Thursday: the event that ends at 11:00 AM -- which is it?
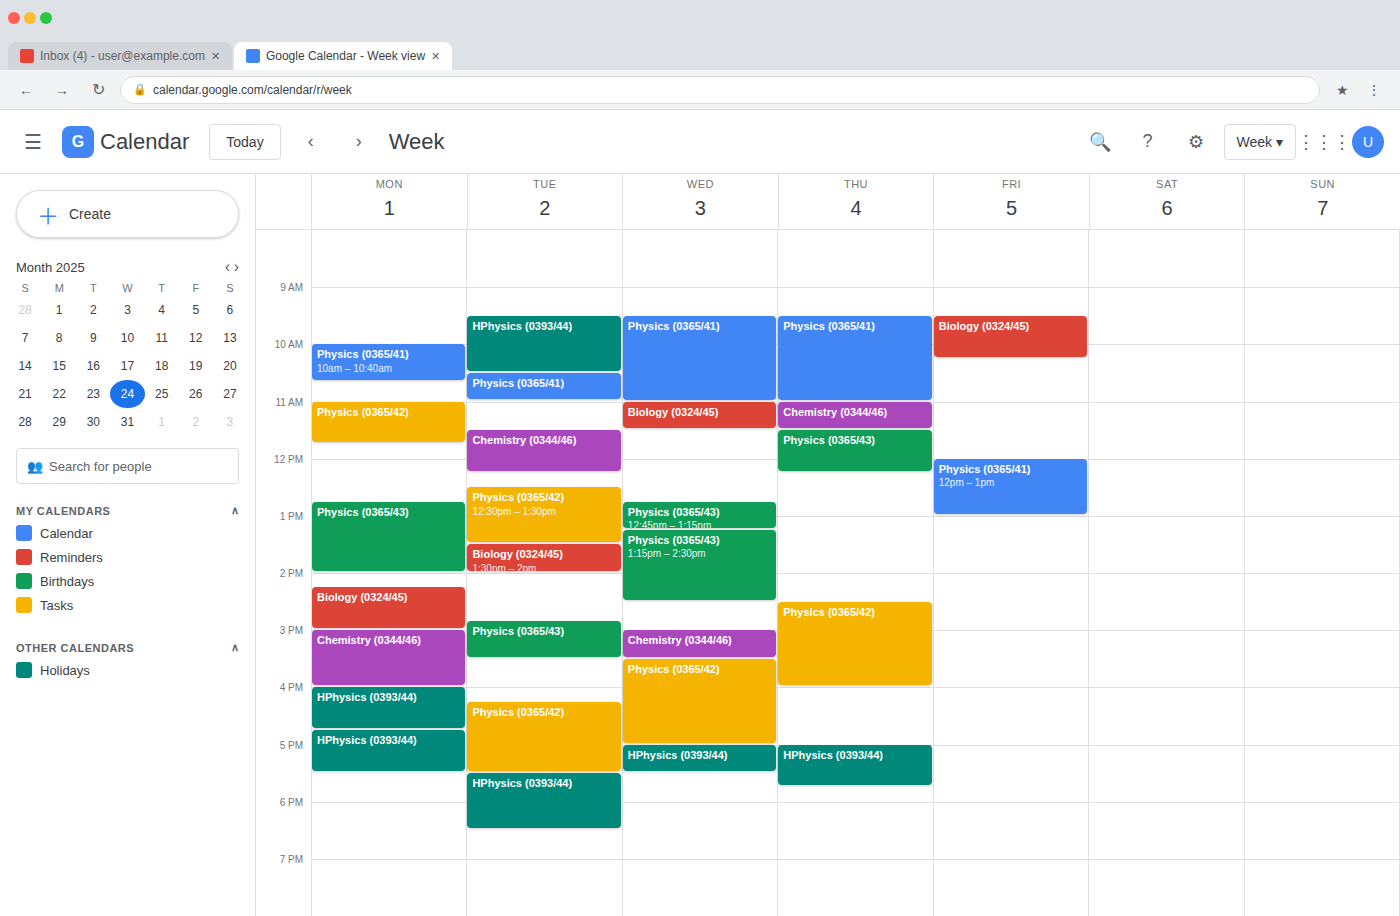
"Physics (0365/41)"